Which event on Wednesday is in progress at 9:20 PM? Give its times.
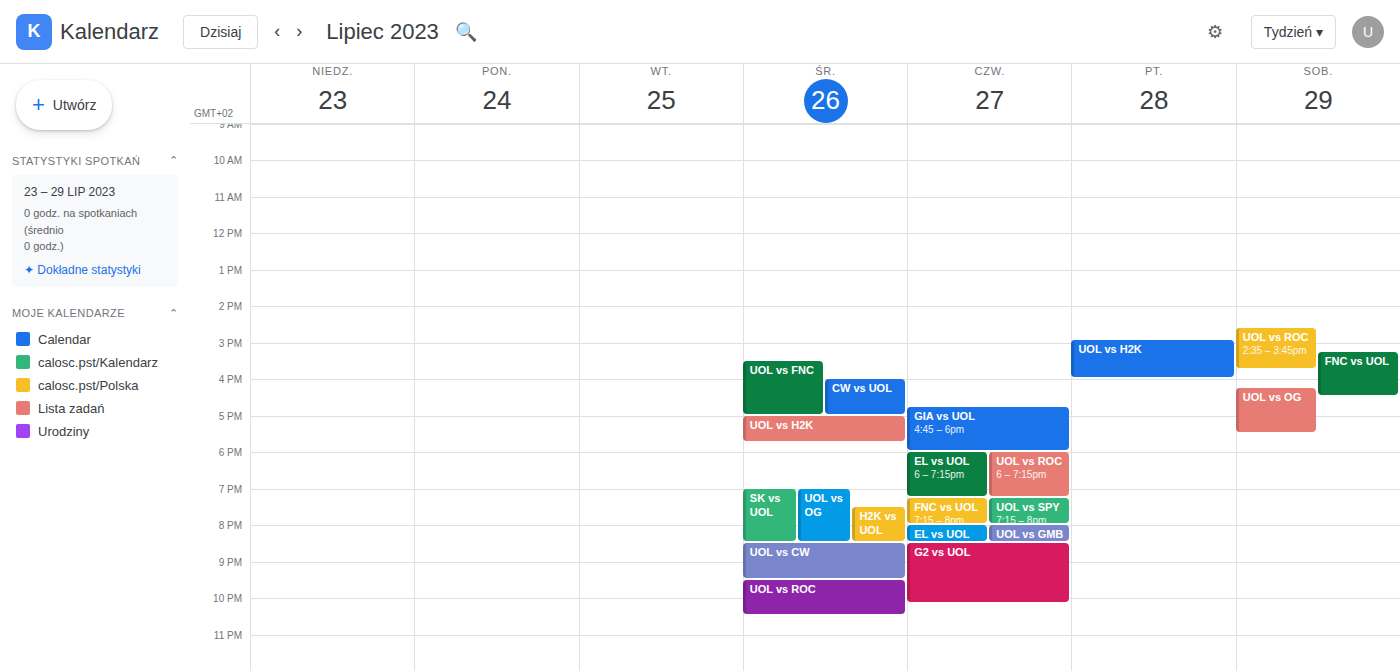
"UOL vs CW", 8:30 PM to 9:30 PM